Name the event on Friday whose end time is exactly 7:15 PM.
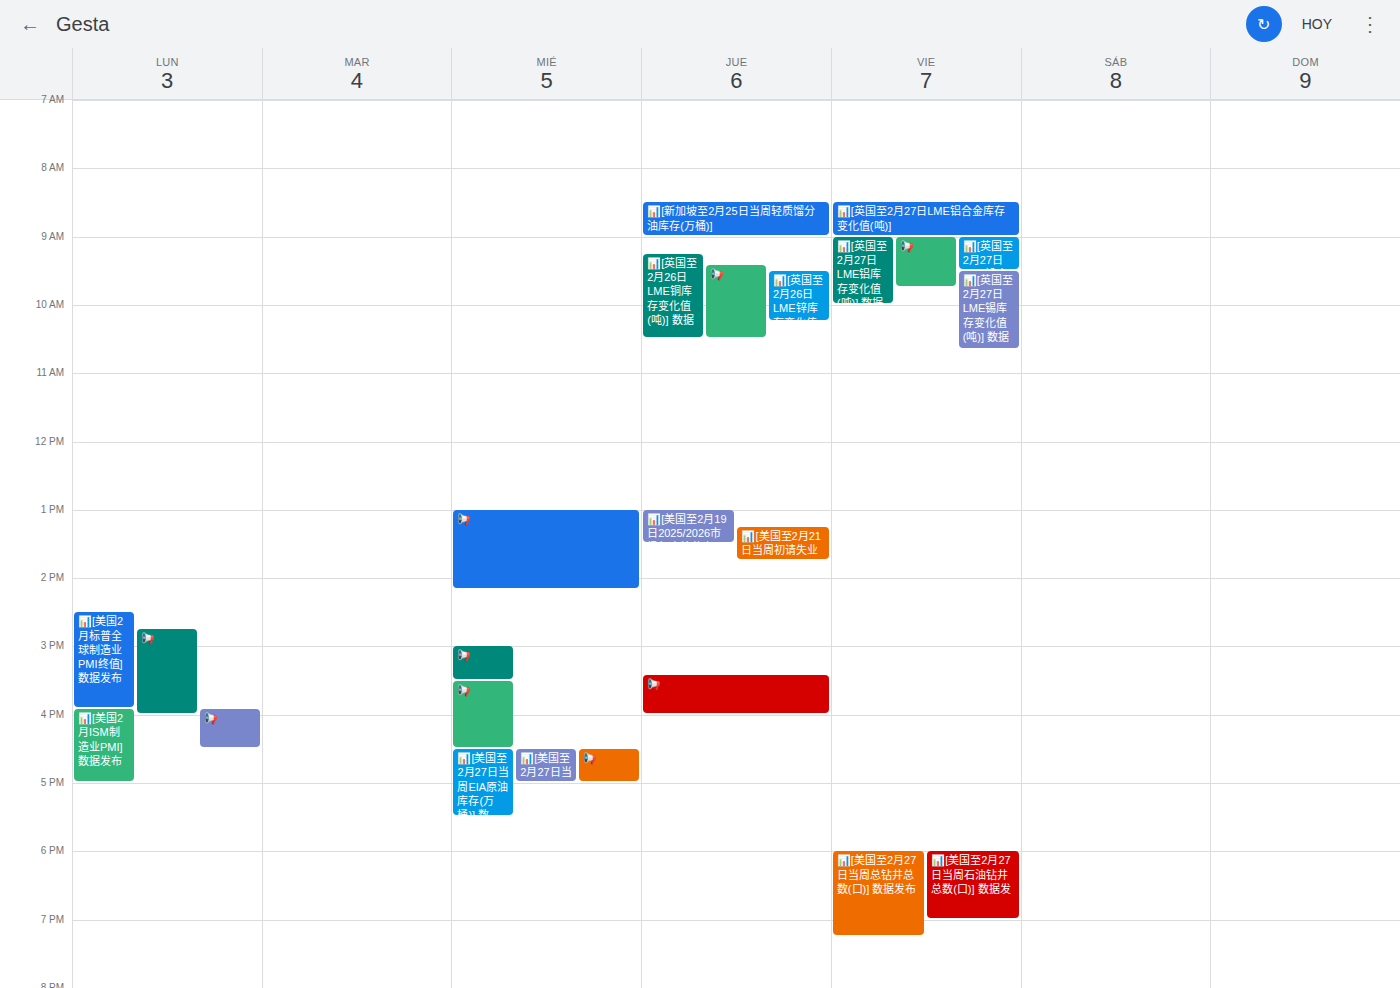
"📊[美国至2月27日当周总钻井总数(口)] 数据发布"